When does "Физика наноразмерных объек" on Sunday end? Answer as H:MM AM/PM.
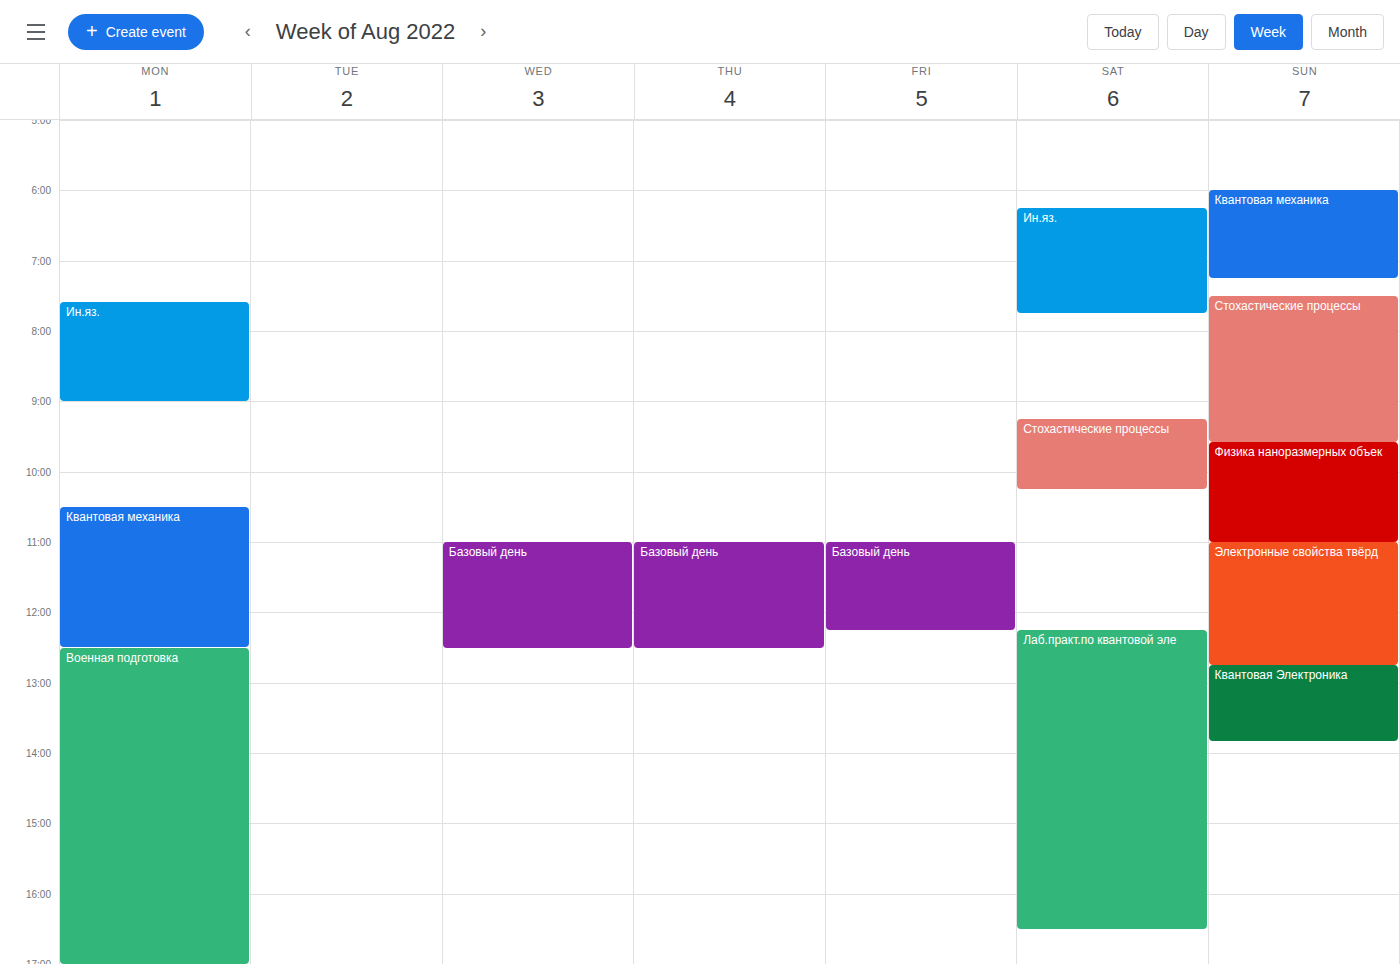
11:00 AM